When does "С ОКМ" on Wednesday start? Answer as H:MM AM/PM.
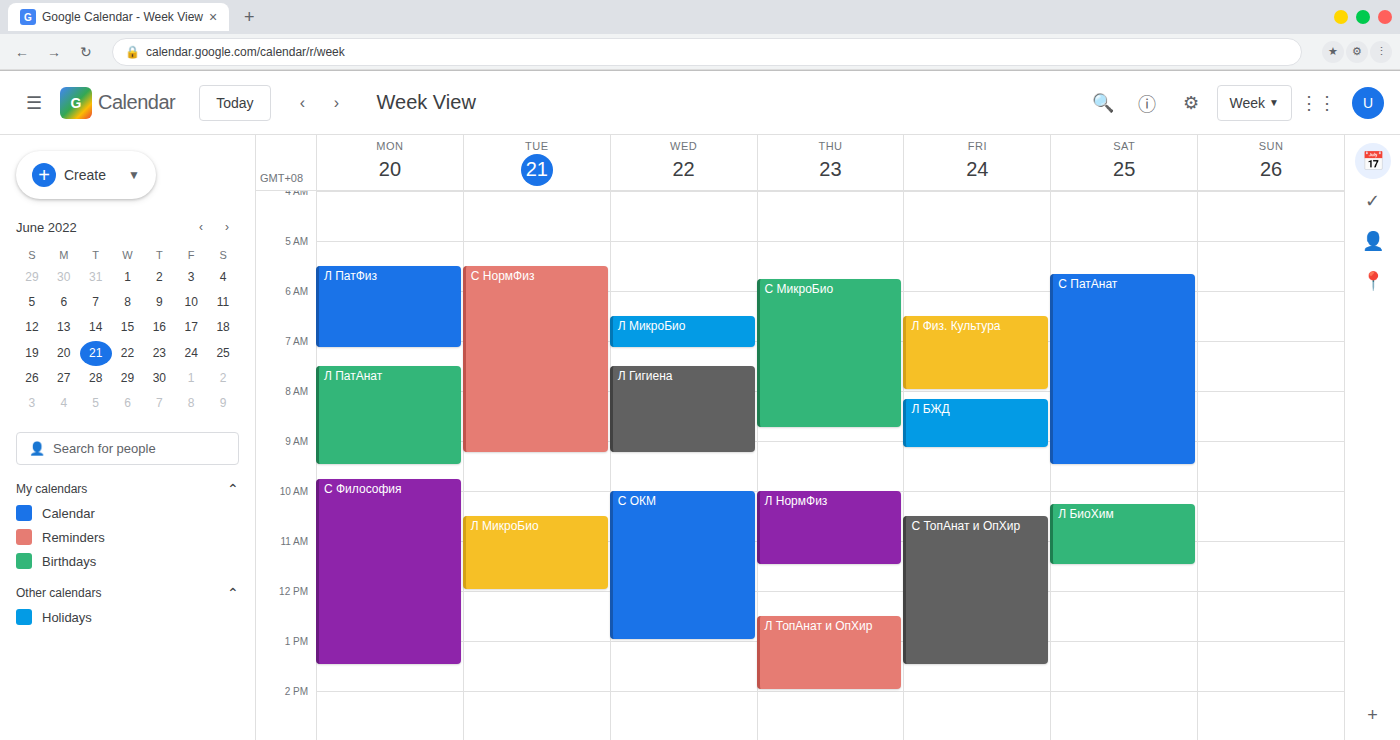
10:00 AM